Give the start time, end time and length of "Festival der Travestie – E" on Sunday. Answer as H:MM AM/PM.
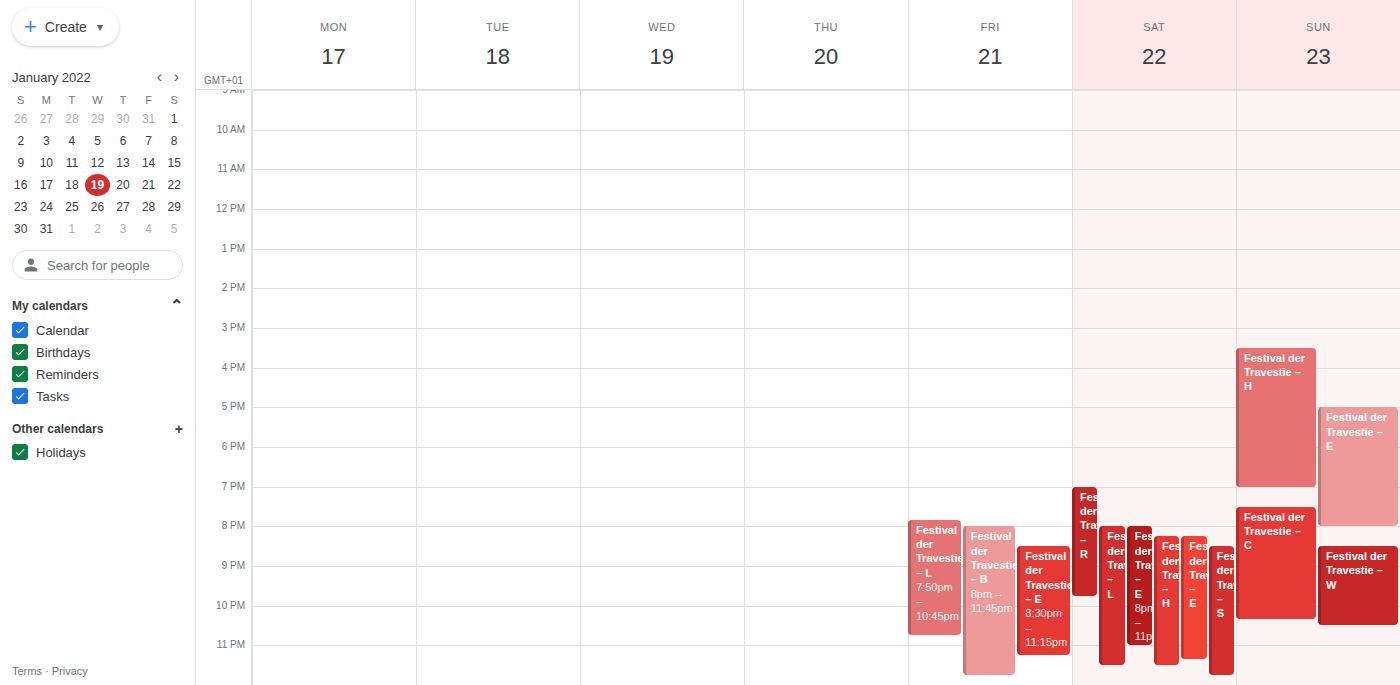
5:00 PM to 8:00 PM, 3 hours